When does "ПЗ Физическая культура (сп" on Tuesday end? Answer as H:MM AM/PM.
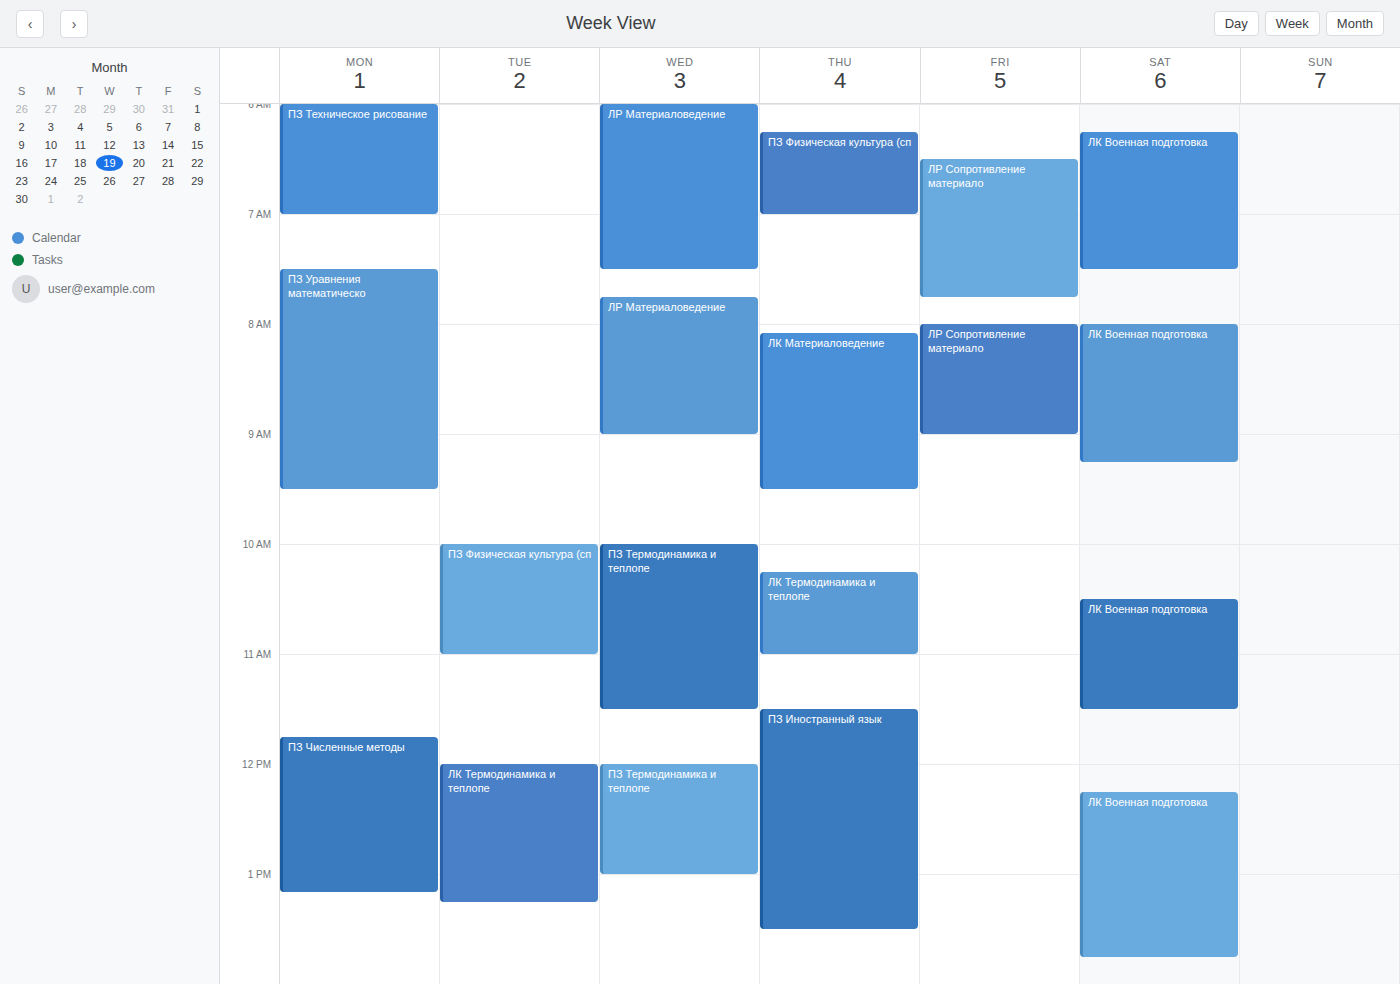
11:00 AM